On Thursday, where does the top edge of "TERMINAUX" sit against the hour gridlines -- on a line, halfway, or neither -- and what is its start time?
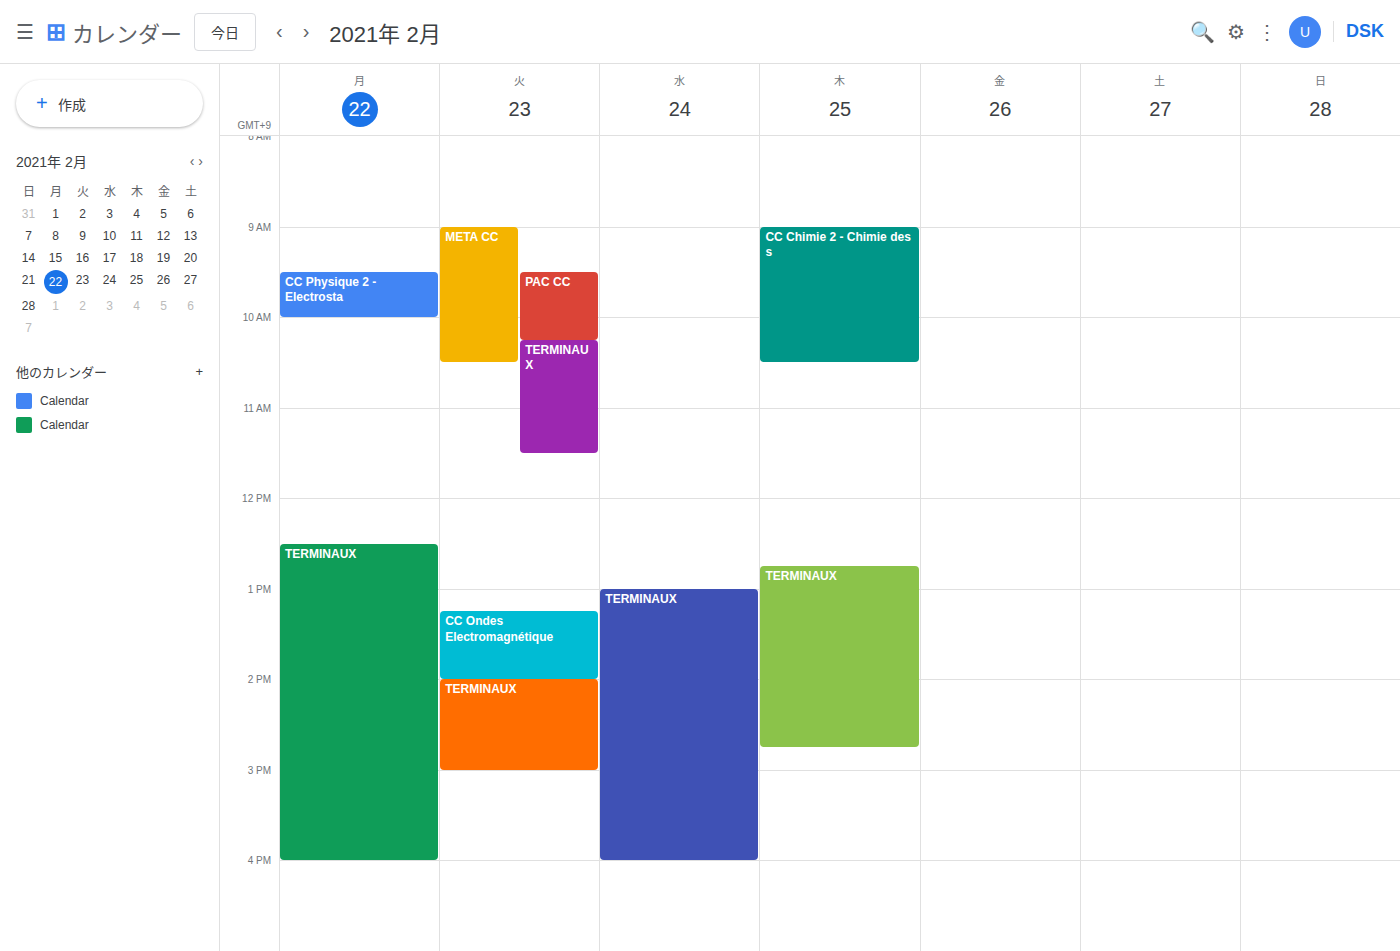
12:45 PM -- neither: three quarters of the way from the 12 PM line to the 1 PM line.